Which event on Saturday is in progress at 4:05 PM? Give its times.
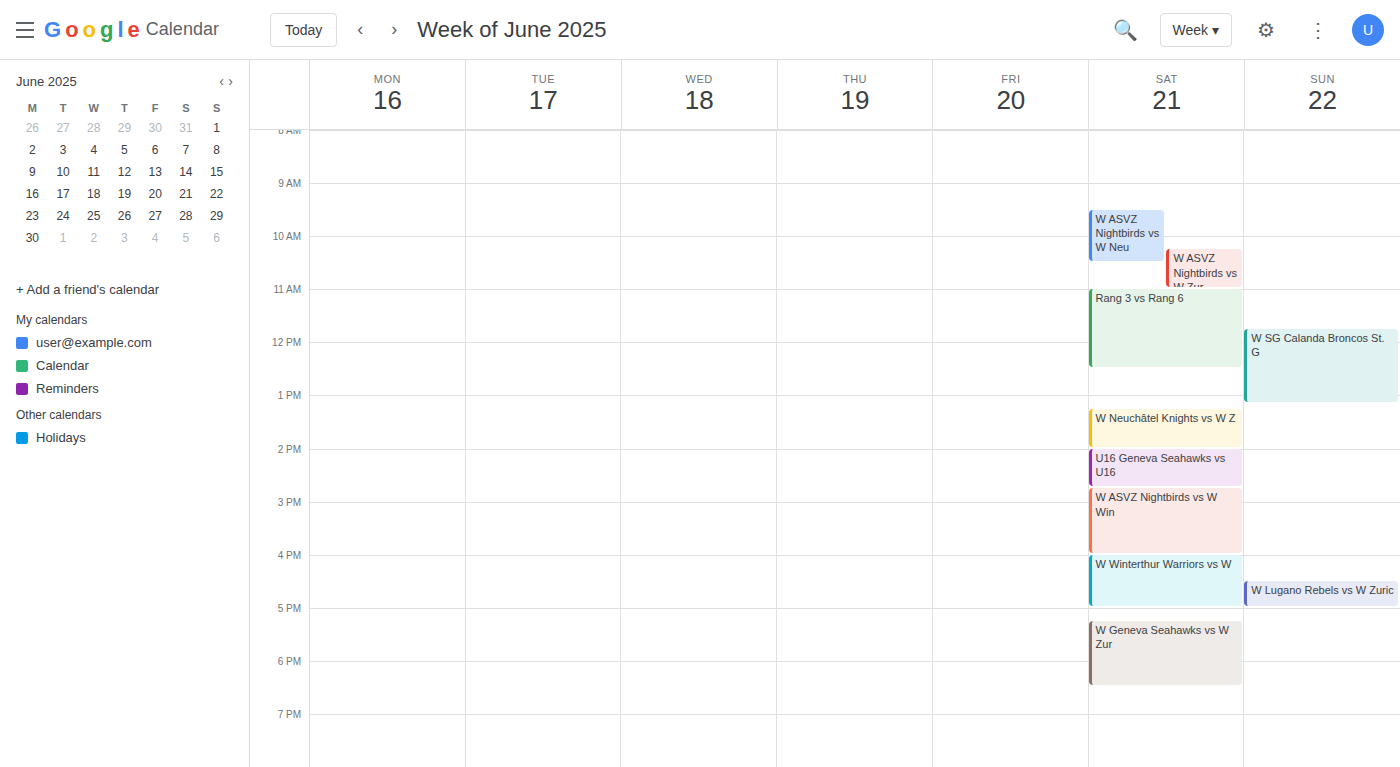
"W Winterthur Warriors vs W", 4:00 PM to 5:00 PM